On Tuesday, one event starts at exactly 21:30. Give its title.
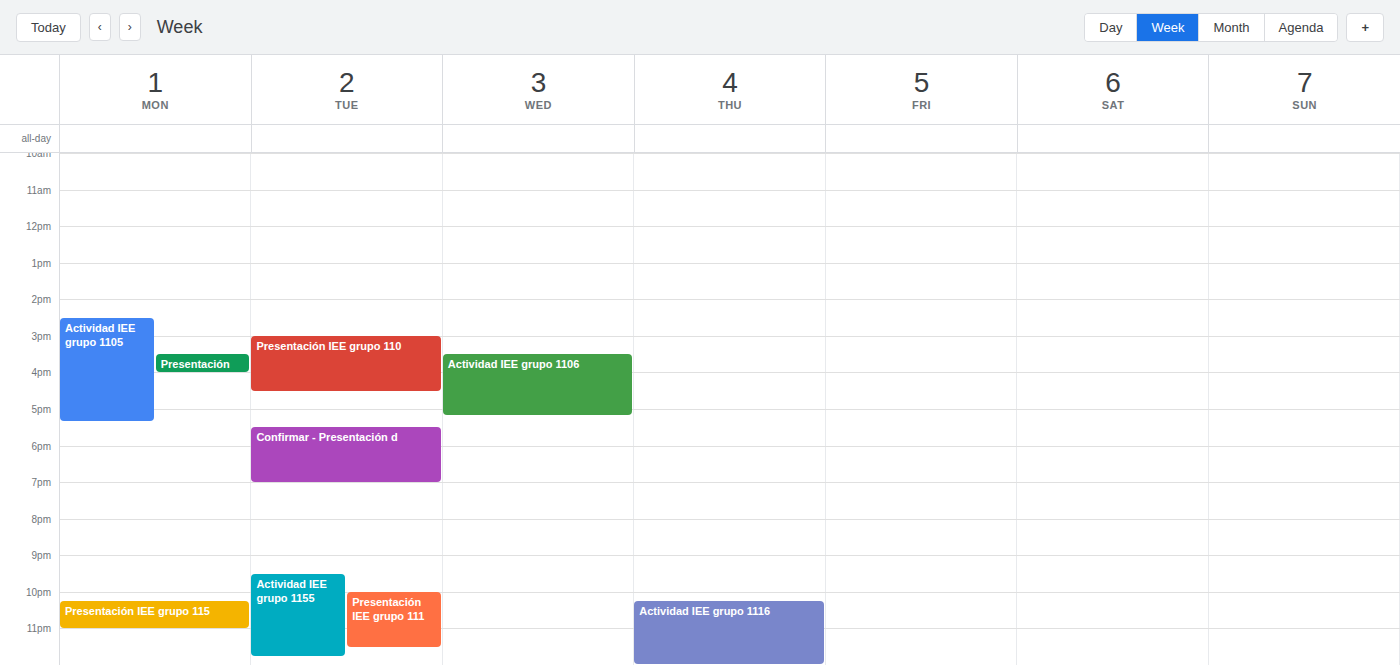
"Actividad IEE grupo 1155"